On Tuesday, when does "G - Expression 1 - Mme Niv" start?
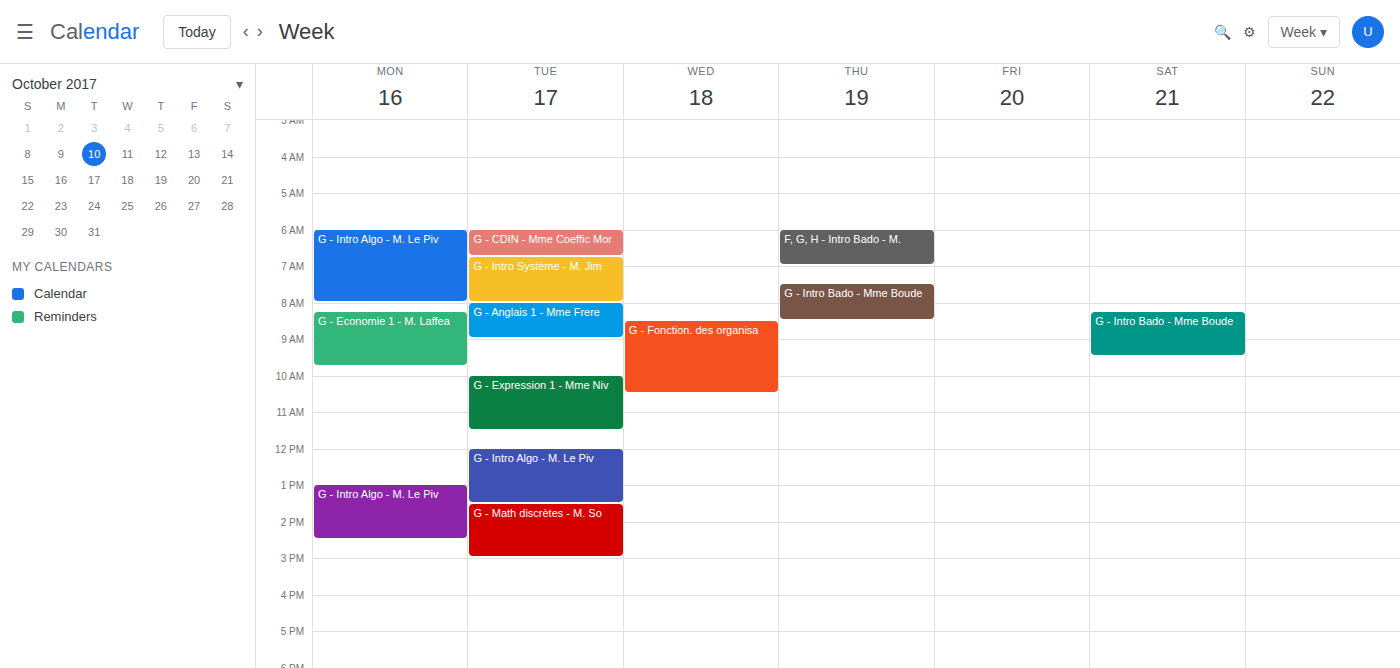
10:00 AM